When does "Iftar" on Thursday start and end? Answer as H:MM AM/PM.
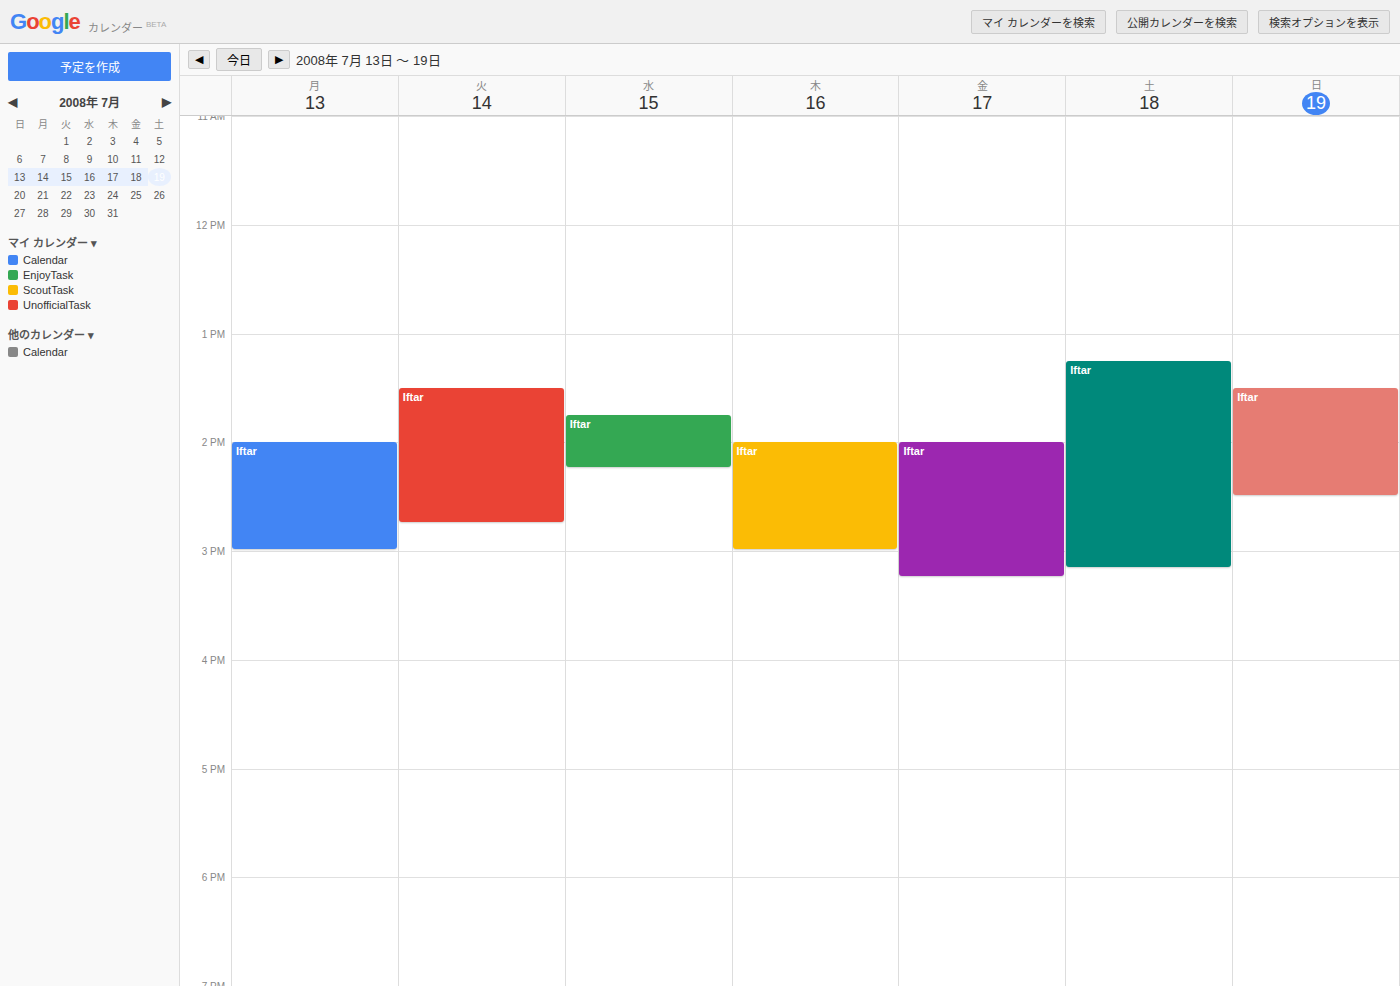
2:00 PM to 3:00 PM